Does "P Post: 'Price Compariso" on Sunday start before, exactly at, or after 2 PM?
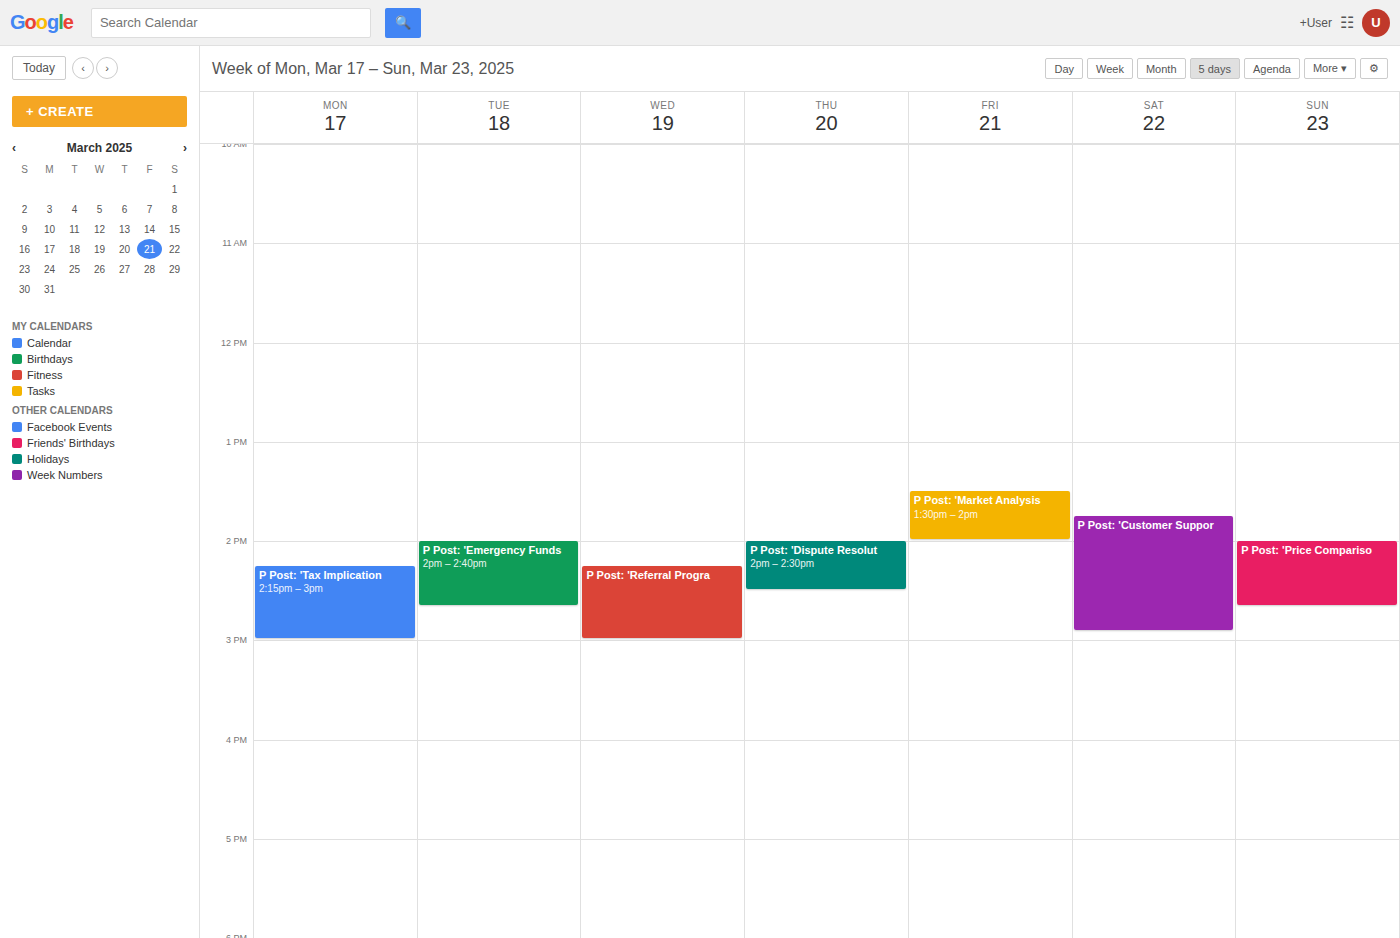
2:00 PM -- exactly at 2 PM, on the 2 PM line.